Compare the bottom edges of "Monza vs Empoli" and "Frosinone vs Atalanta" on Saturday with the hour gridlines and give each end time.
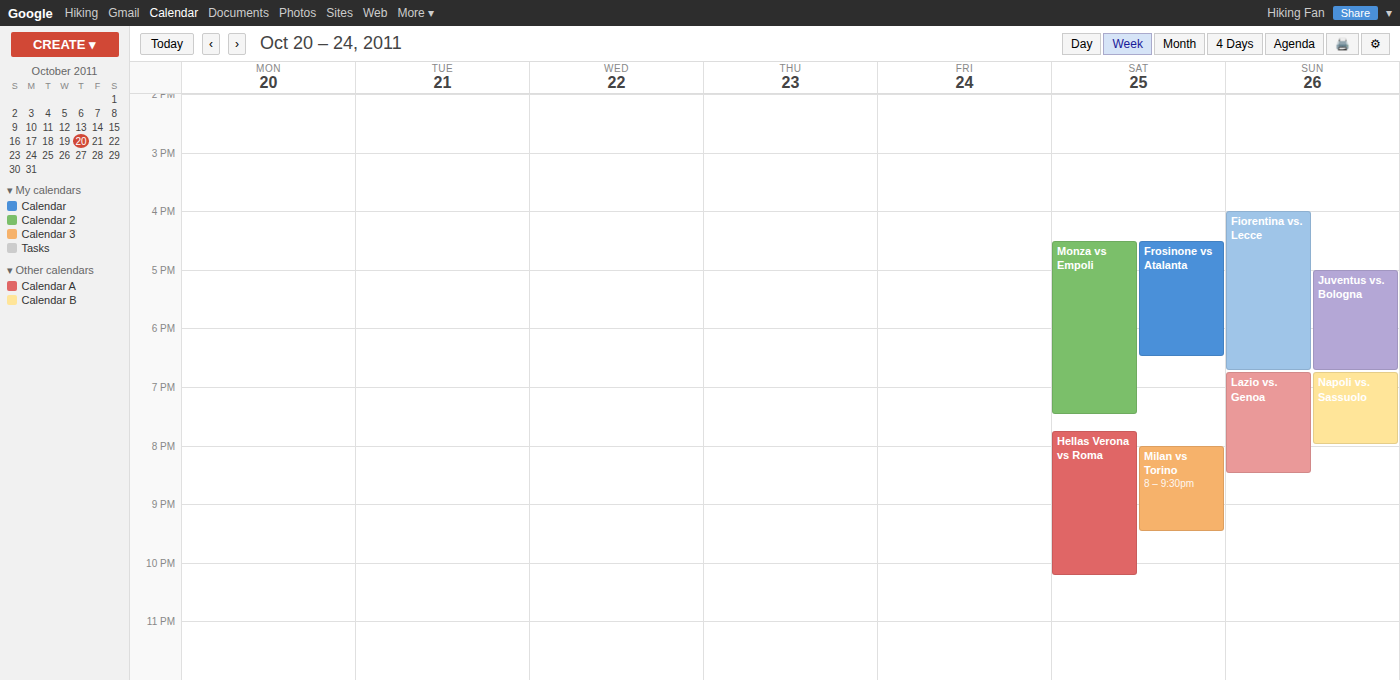
"Monza vs Empoli": 19:30, halfway between the 19:00 and 20:00 lines. "Frosinone vs Atalanta": 18:30, halfway between the 18:00 and 19:00 lines.